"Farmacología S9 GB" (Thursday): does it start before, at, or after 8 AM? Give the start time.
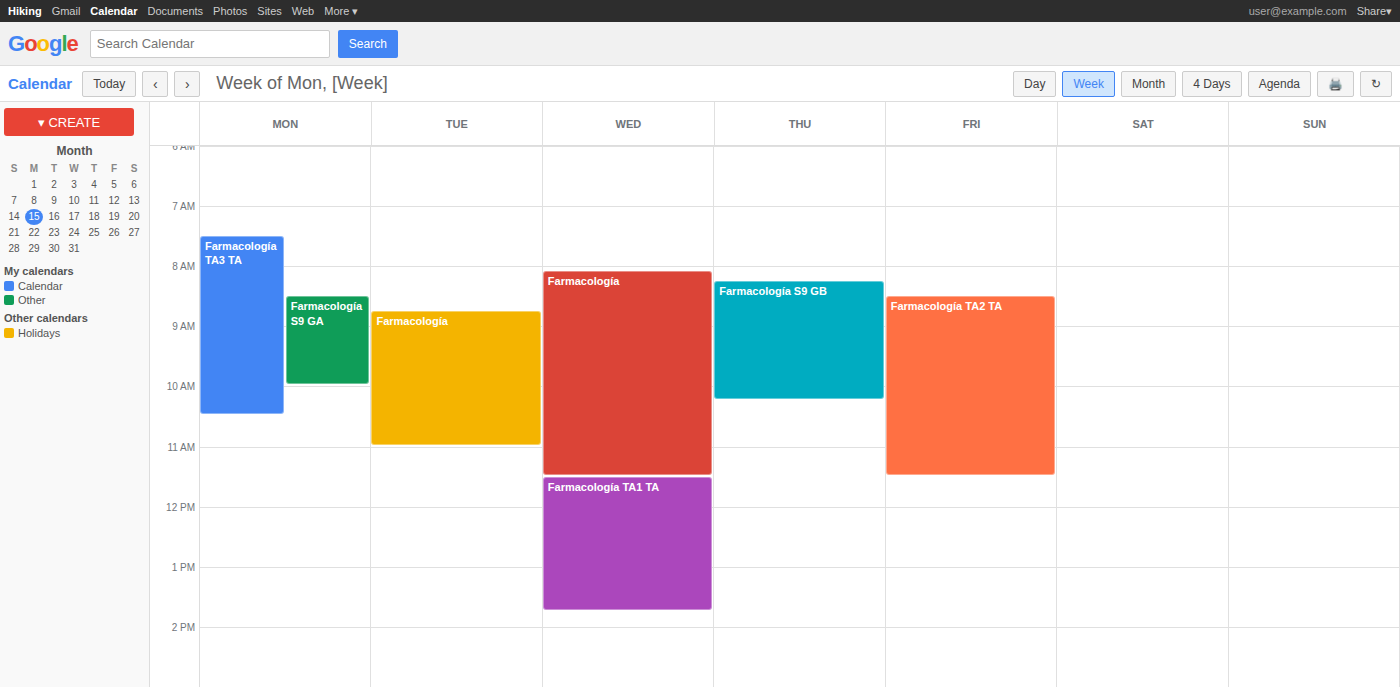
8:15 AM -- after 8 AM, 15 minutes below the 8 AM line.